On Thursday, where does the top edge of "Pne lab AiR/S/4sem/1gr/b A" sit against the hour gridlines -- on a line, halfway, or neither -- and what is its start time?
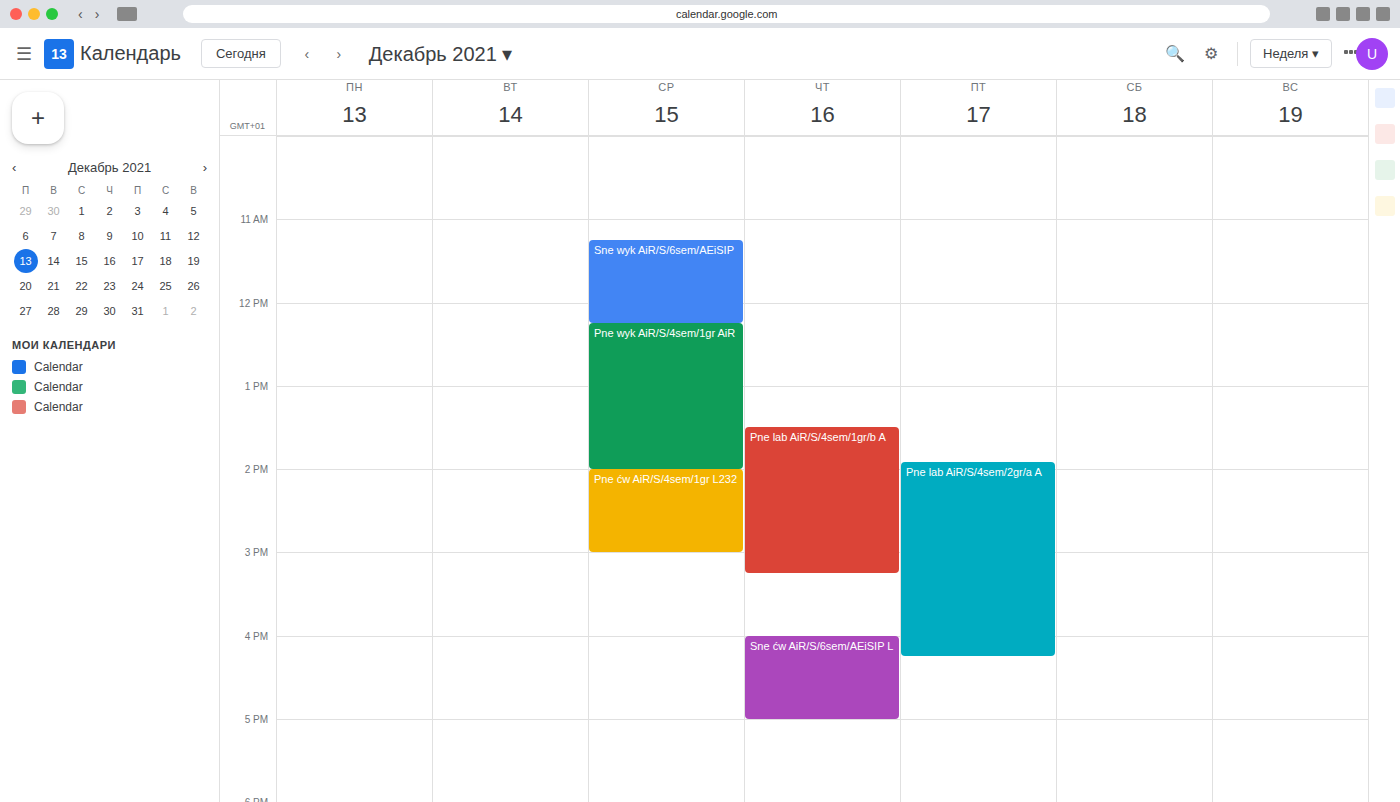
1:30 PM -- halfway between the 1 PM and 2 PM lines.